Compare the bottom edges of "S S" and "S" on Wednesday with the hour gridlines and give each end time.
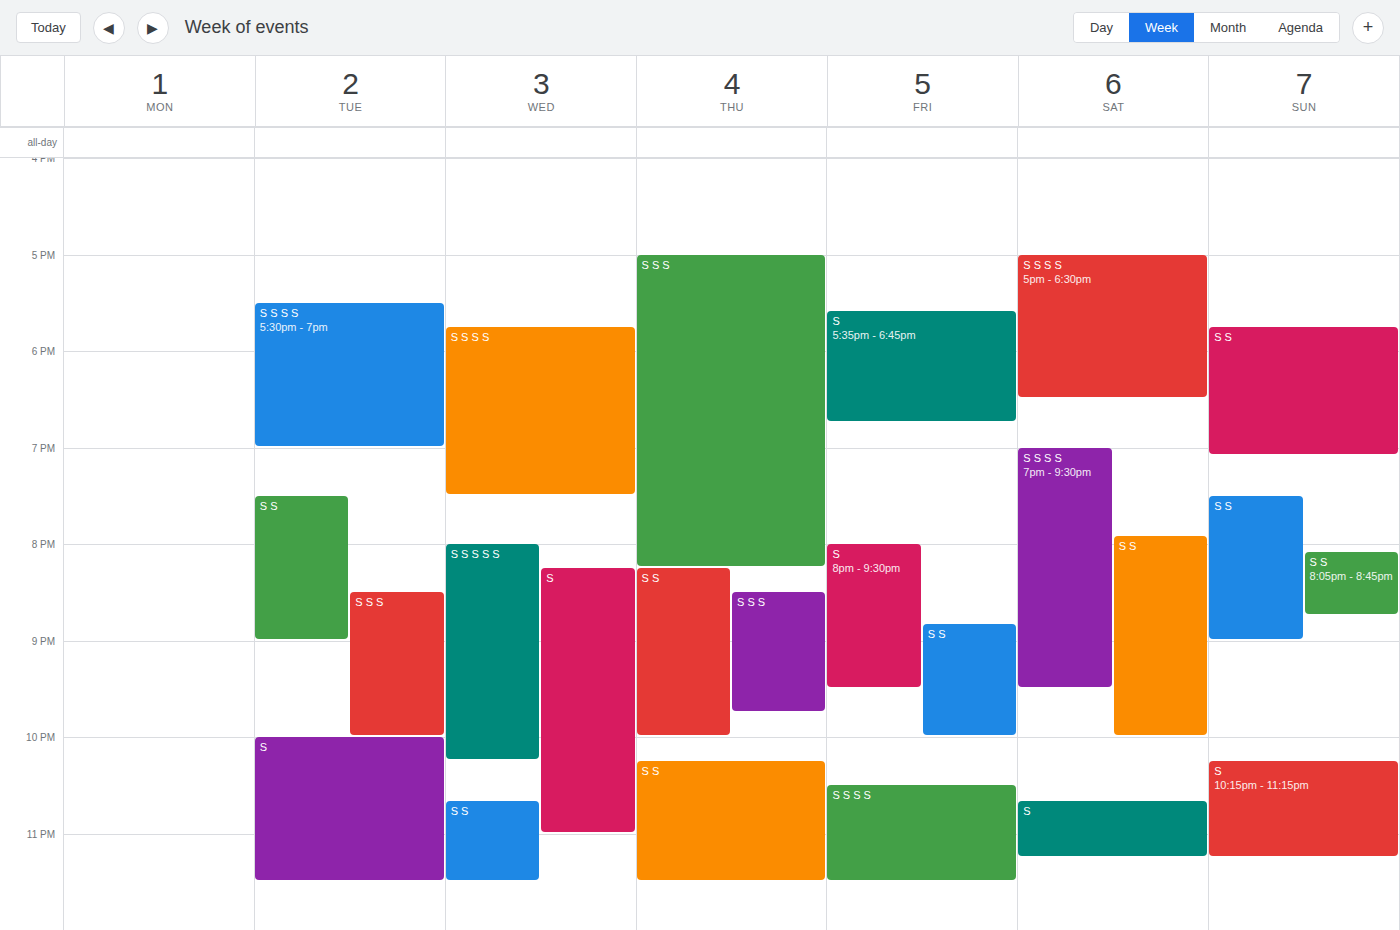
"S S": 11:30 PM, halfway between the 11 PM and 12 AM lines. "S": 11:00 PM, exactly on the 11 PM line.